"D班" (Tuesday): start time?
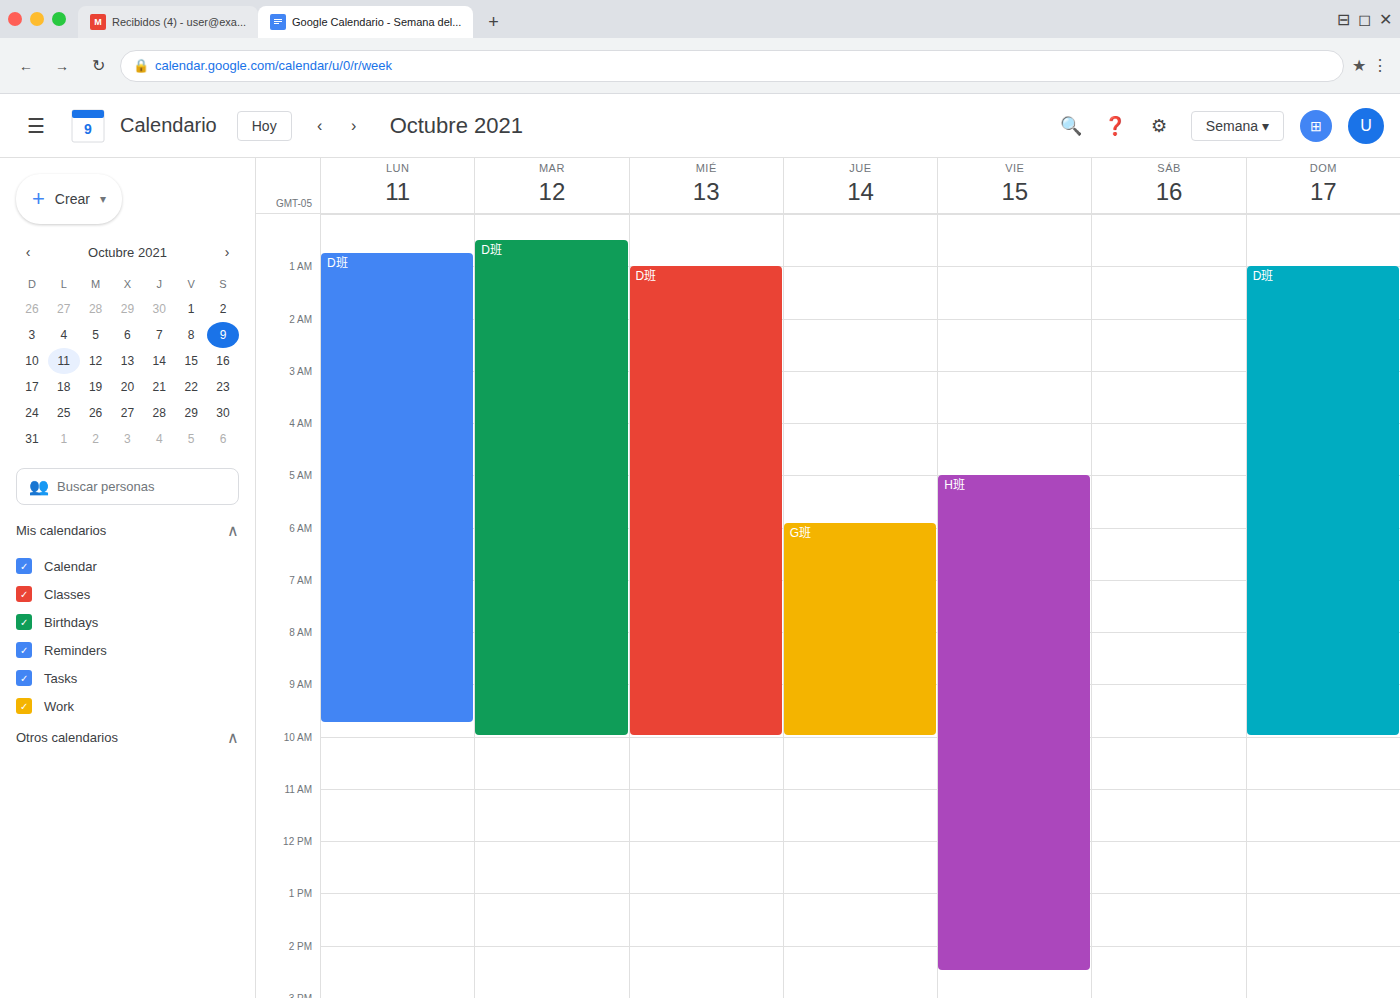
12:30 AM